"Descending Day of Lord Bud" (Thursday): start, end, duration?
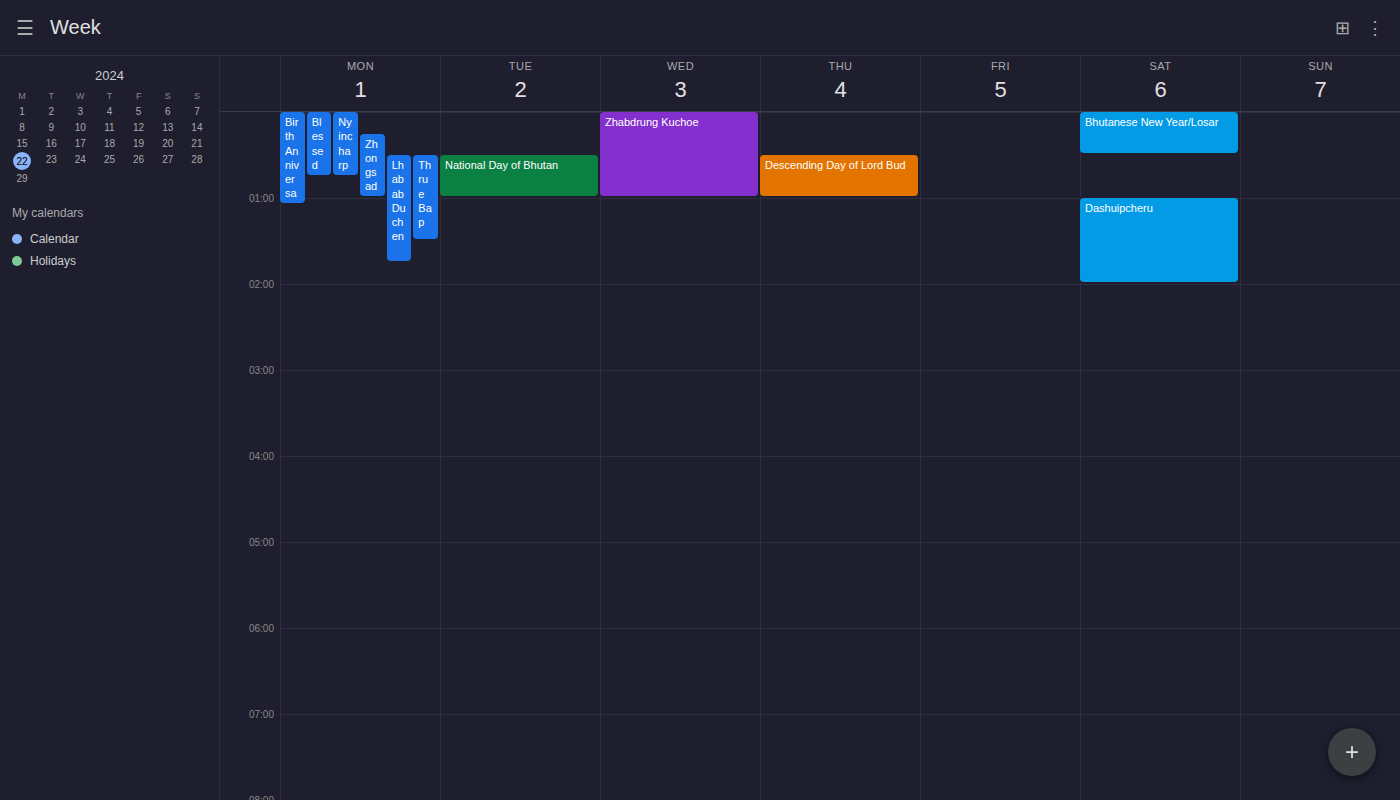
12:30 AM to 1:00 AM, 30 minutes